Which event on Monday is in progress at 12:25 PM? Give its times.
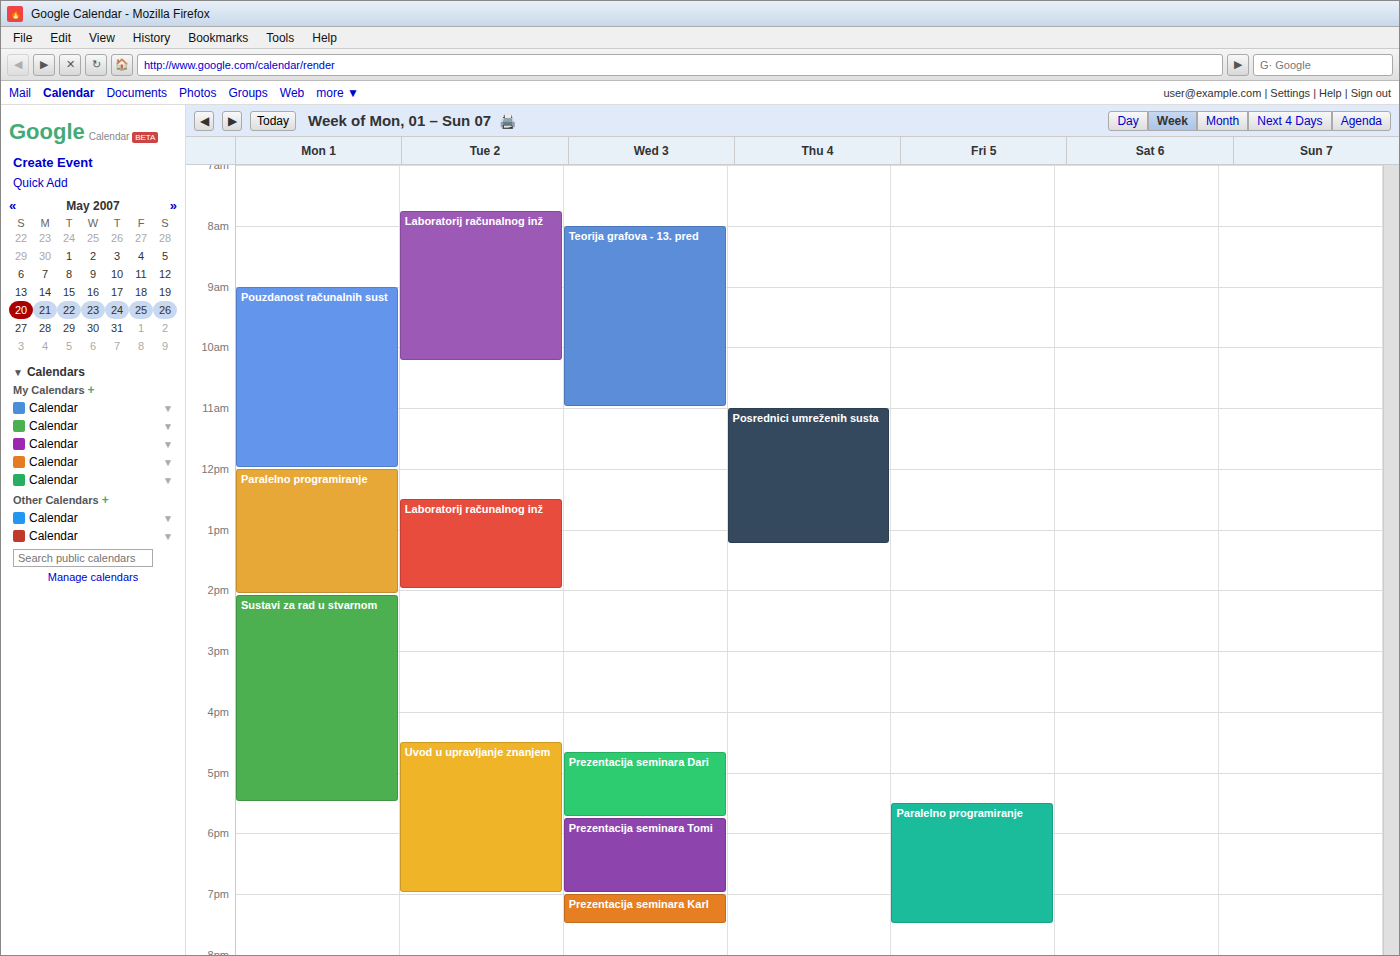
"Paralelno programiranje", 12:00 PM to 2:05 PM